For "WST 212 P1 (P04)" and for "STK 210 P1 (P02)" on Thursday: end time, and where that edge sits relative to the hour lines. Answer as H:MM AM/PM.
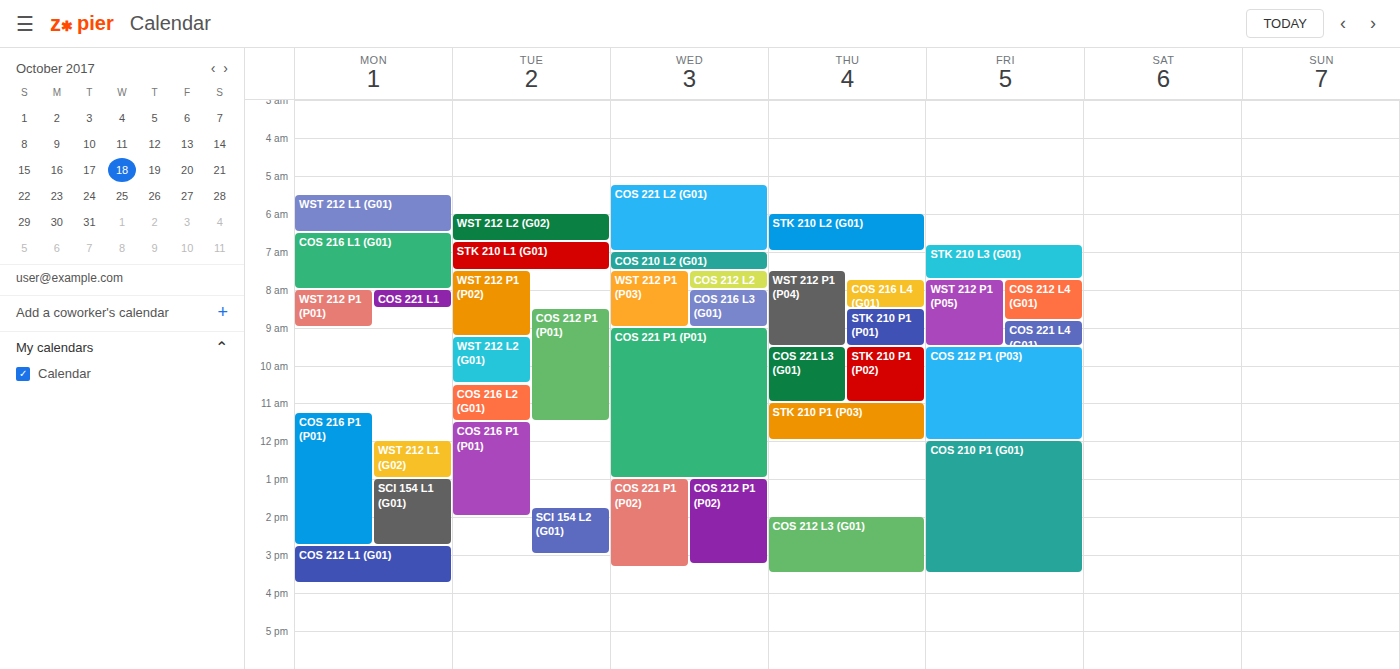
"WST 212 P1 (P04)": 9:30 AM, halfway between the 9 AM and 10 AM lines. "STK 210 P1 (P02)": 11:00 AM, exactly on the 11 AM line.